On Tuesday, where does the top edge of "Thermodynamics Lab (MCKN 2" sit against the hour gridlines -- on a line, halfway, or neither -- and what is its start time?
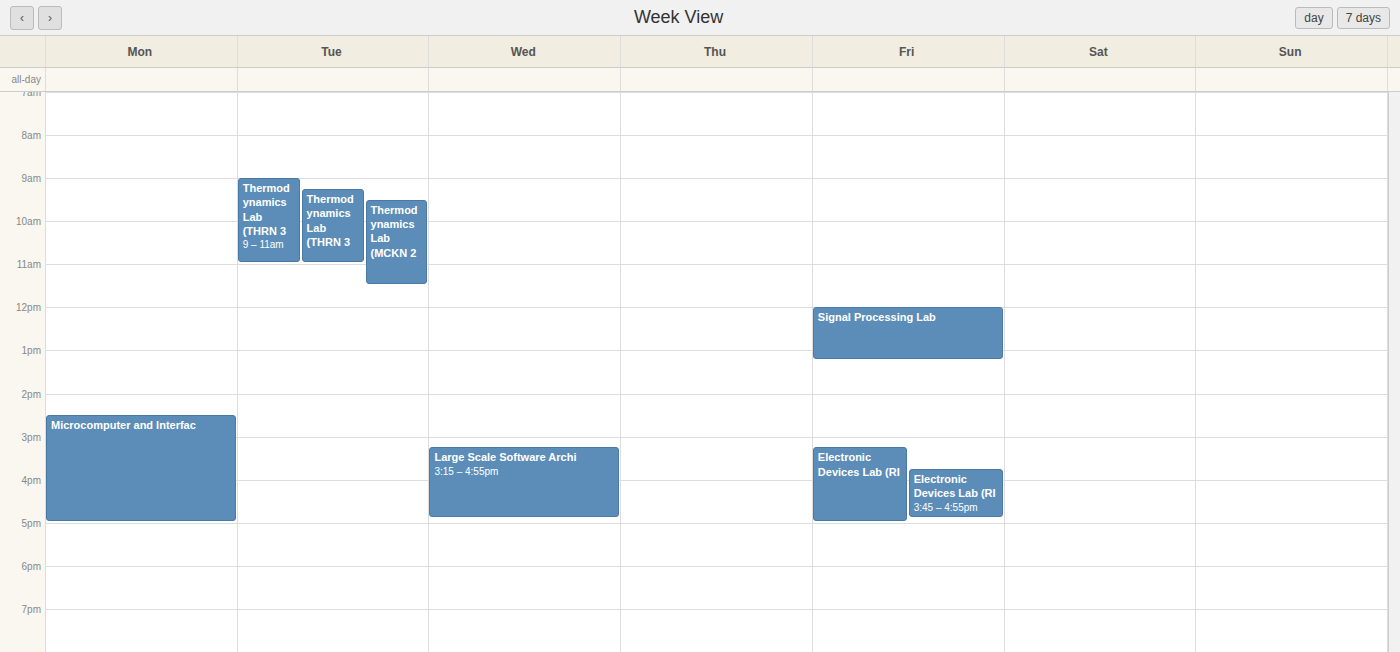
9:30 AM -- halfway between the 9 AM and 10 AM lines.